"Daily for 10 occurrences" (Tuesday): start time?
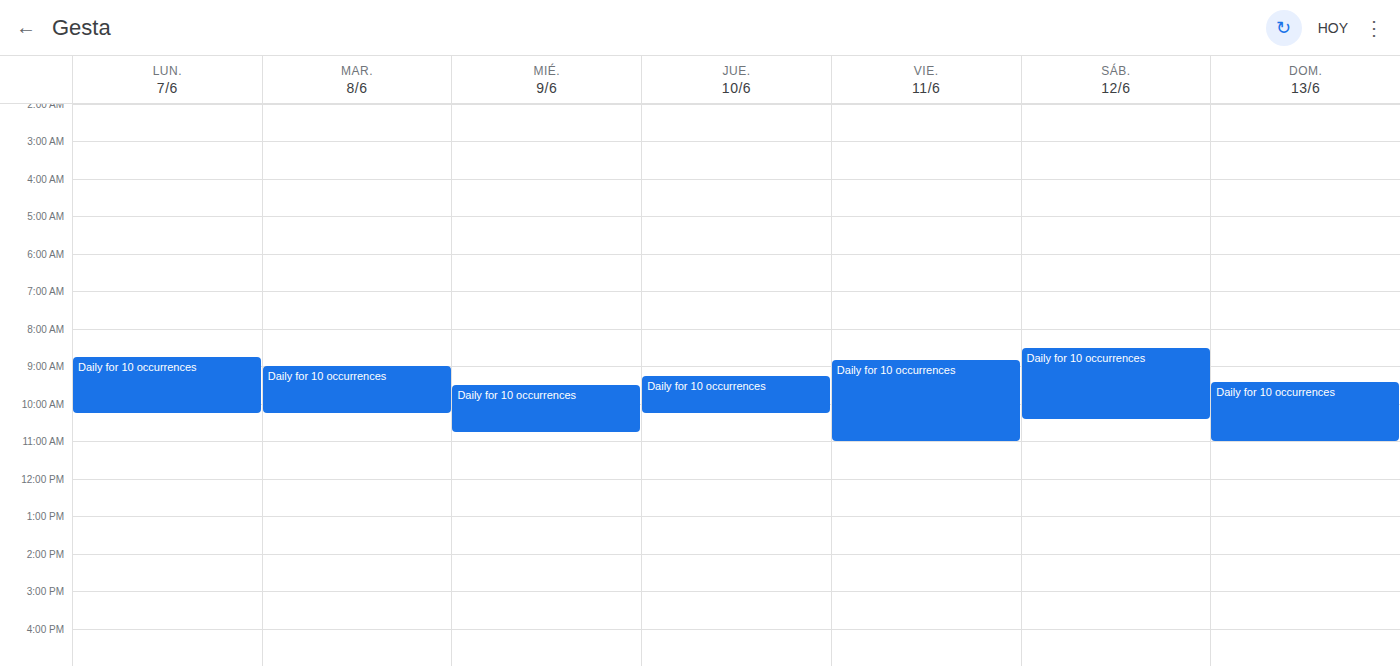
9:00 AM